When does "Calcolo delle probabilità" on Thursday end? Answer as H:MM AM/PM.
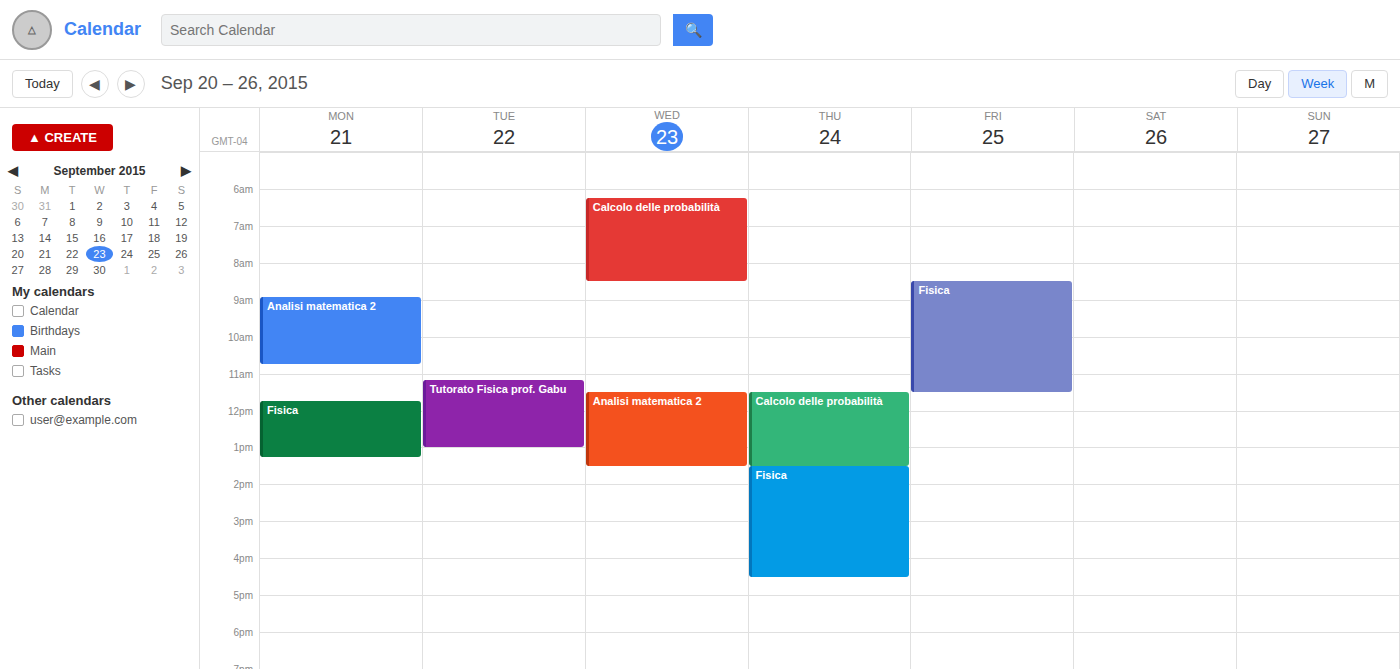
1:30 PM